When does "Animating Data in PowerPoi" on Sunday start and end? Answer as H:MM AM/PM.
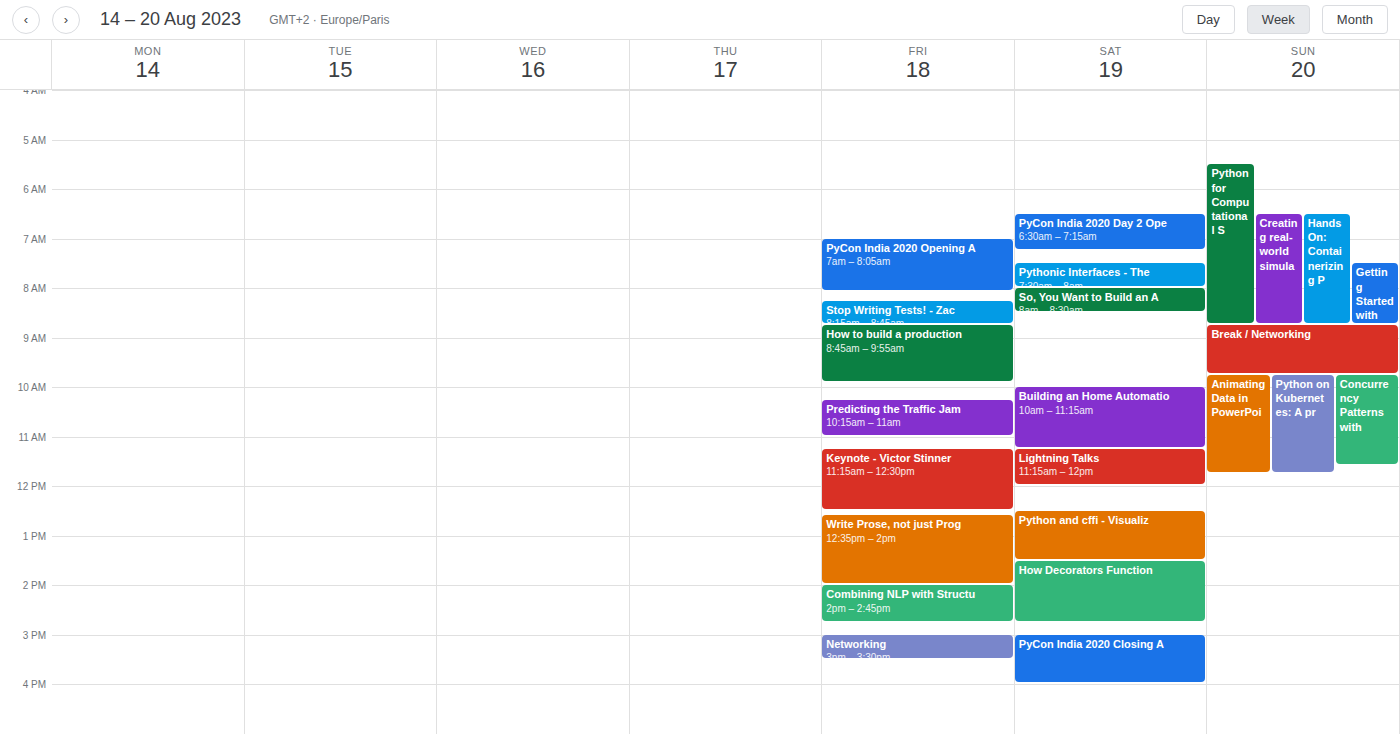
9:45 AM to 11:45 AM